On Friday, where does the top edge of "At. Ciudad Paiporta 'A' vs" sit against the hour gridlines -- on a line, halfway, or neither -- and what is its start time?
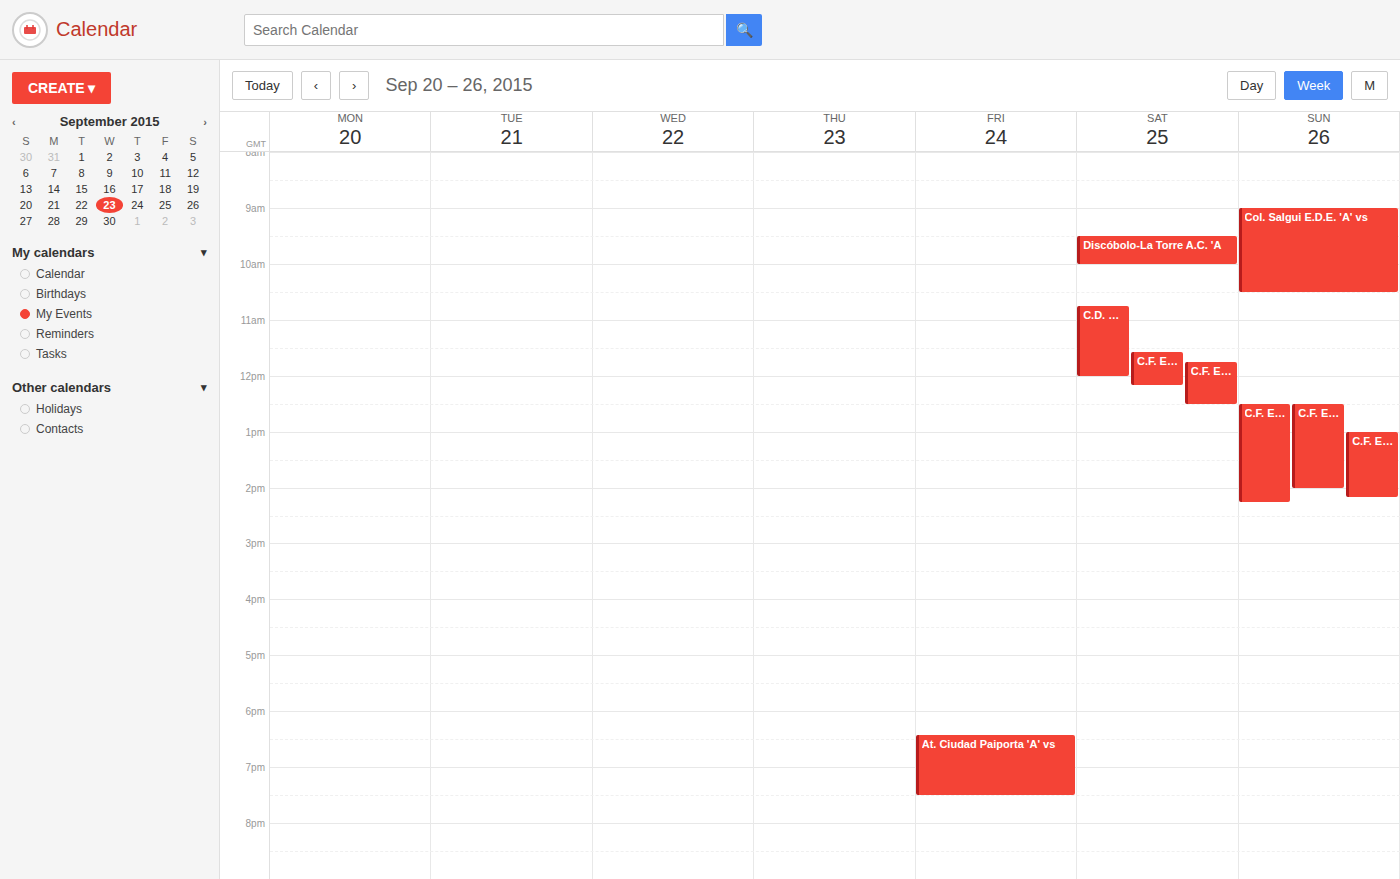
6:25 PM -- neither: 25 minutes below the 6 PM line and 35 minutes above the 7 PM line.